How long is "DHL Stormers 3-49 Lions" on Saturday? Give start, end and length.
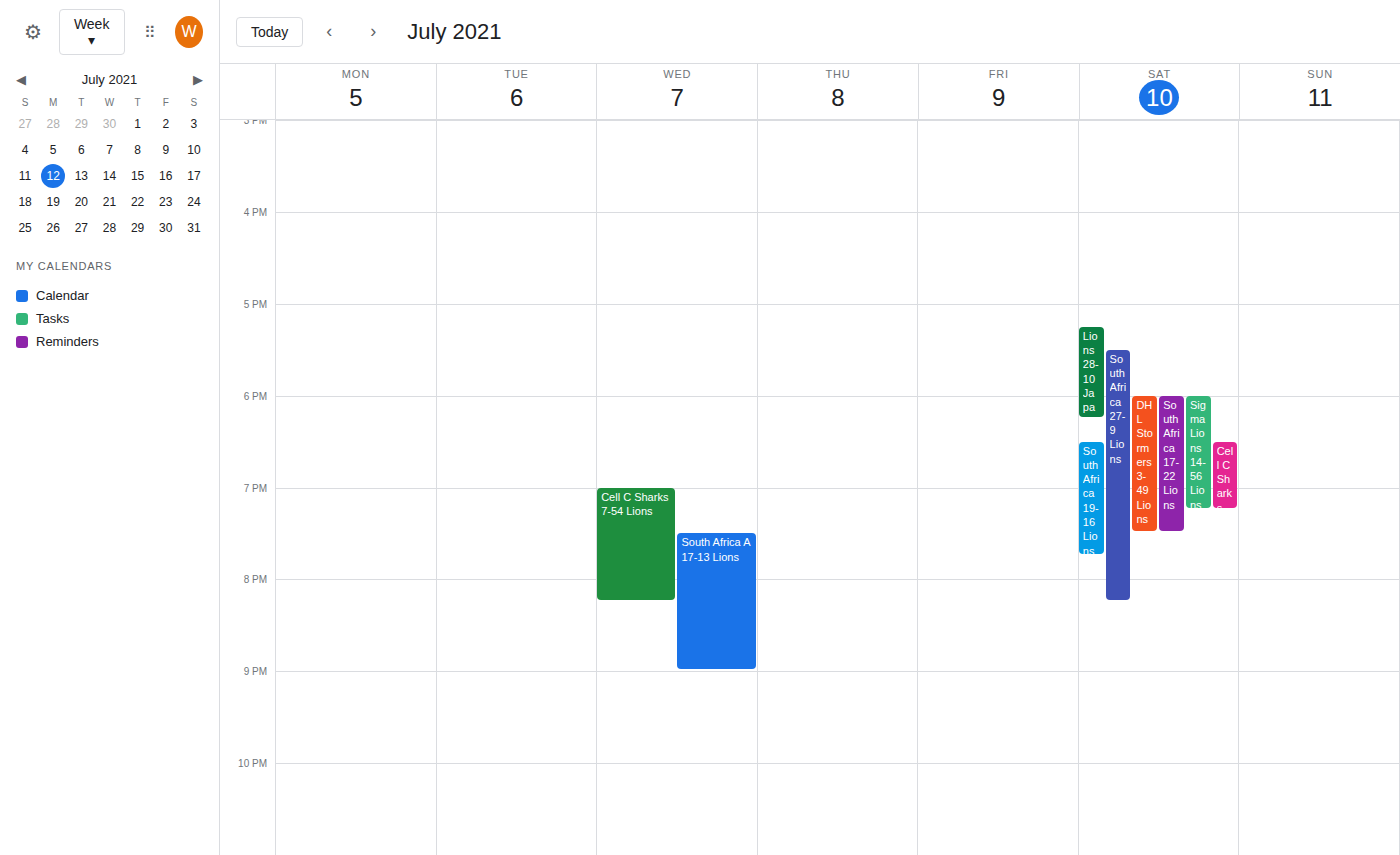
6:00 PM to 7:30 PM, 1 hour 30 minutes